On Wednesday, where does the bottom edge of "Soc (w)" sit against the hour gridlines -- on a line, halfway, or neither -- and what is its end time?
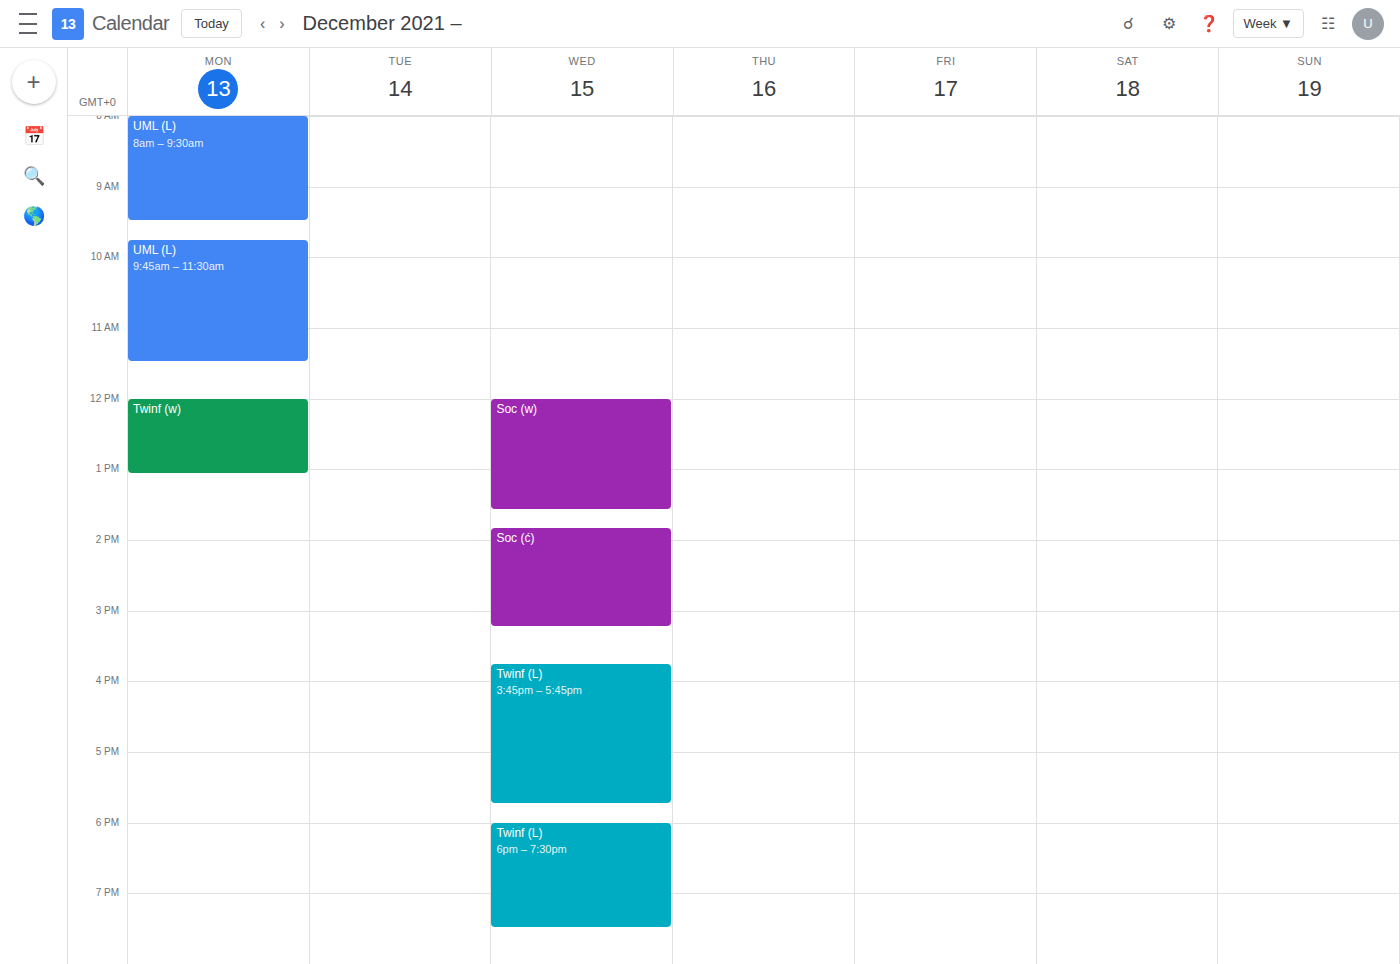
13:35 -- neither: 35 minutes below the 13:00 line and 25 minutes above the 14:00 line.